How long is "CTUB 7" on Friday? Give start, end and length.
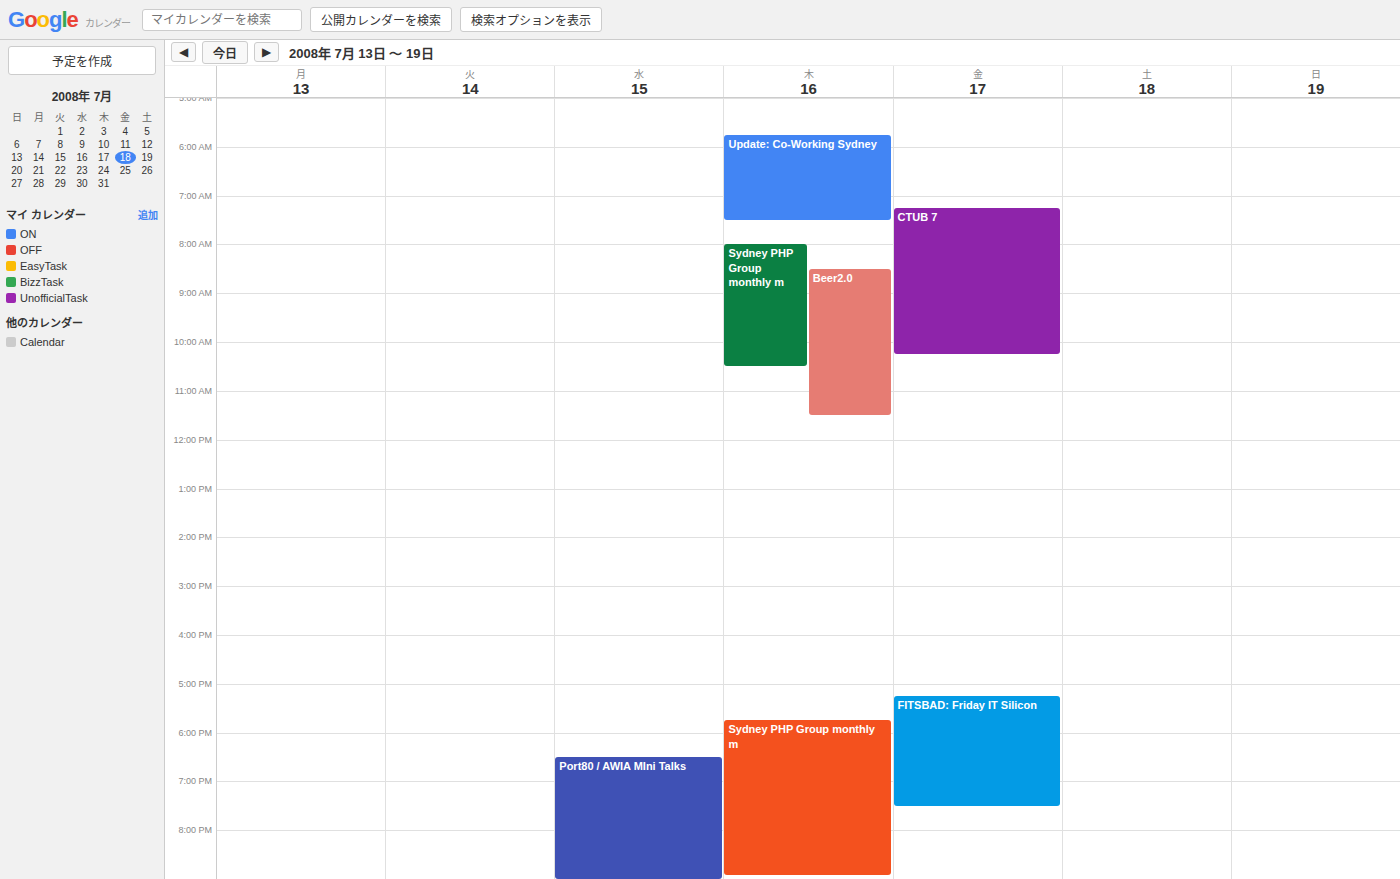
7:15 AM to 10:15 AM, 3 hours